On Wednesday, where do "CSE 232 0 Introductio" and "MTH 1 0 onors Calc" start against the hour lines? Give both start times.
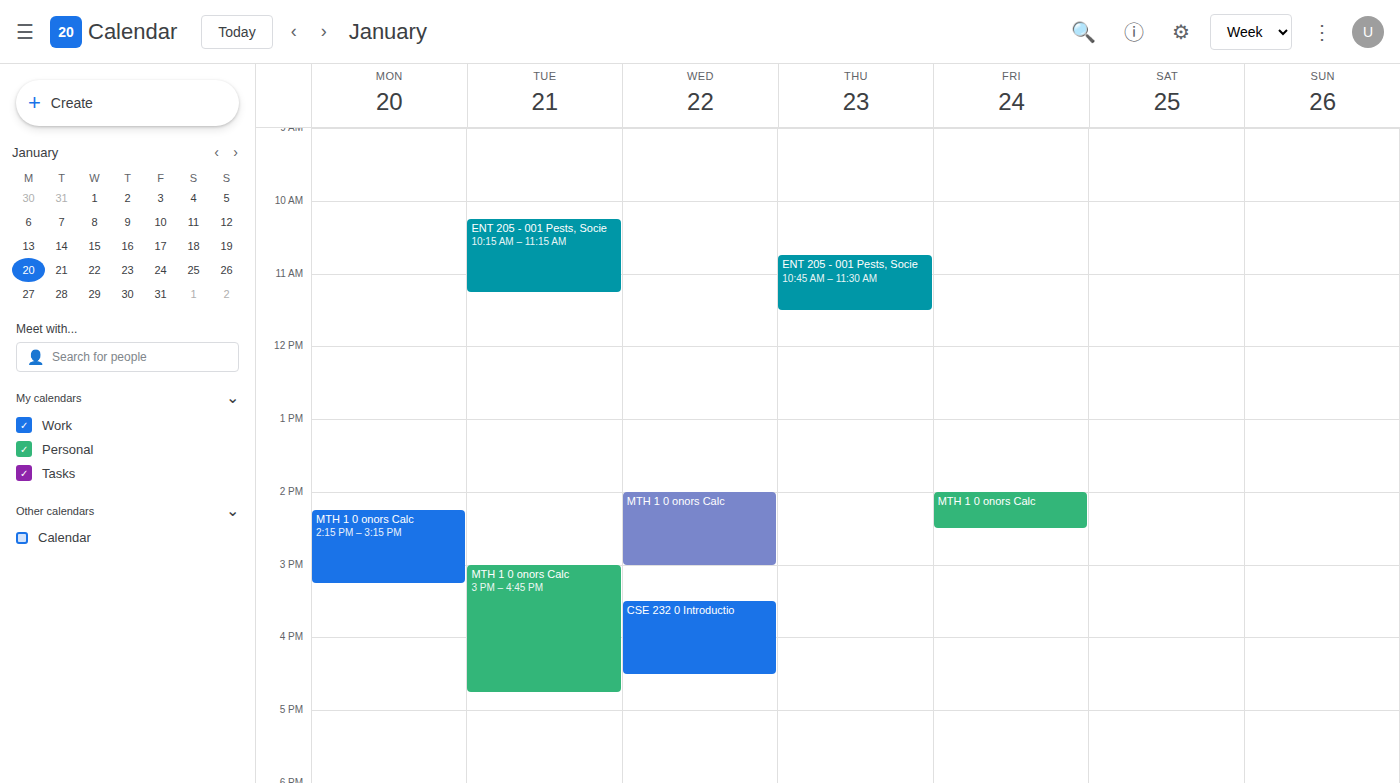
"CSE 232 0 Introductio": 3:30 PM, halfway between the 3 PM and 4 PM lines. "MTH 1 0 onors Calc": 2:00 PM, exactly on the 2 PM line.